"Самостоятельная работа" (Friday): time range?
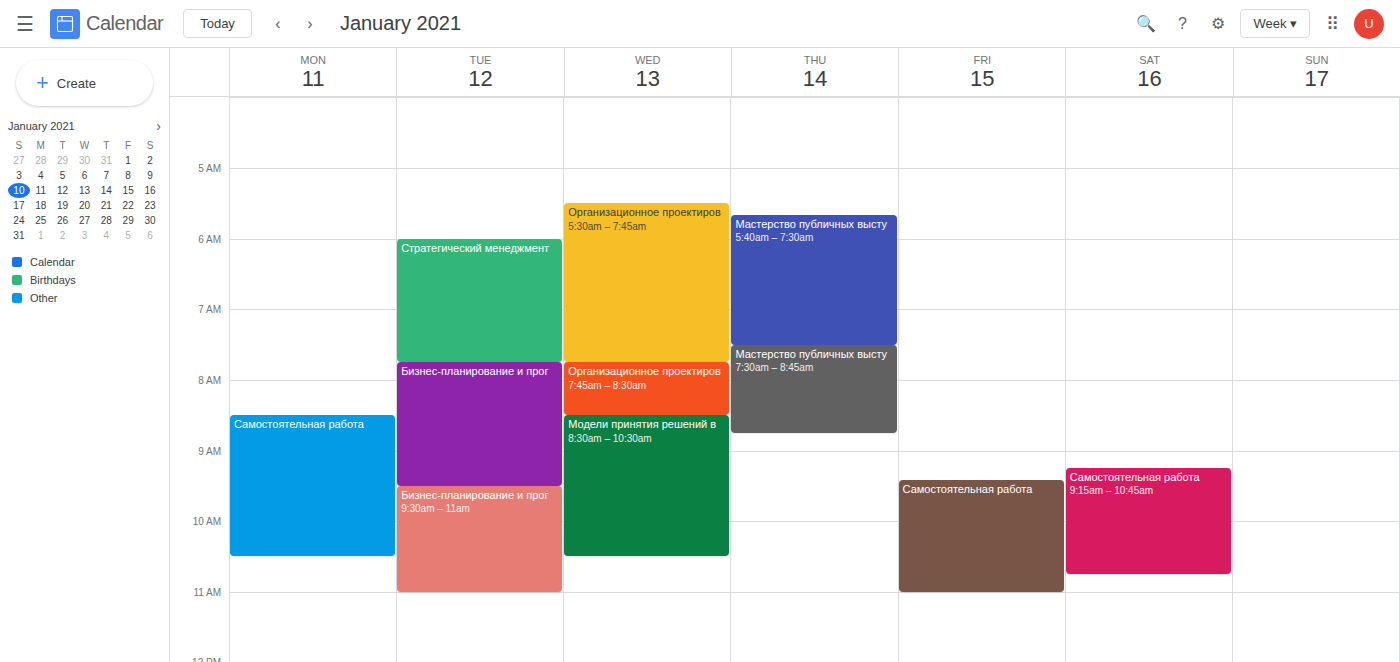
9:25 AM to 11:00 AM